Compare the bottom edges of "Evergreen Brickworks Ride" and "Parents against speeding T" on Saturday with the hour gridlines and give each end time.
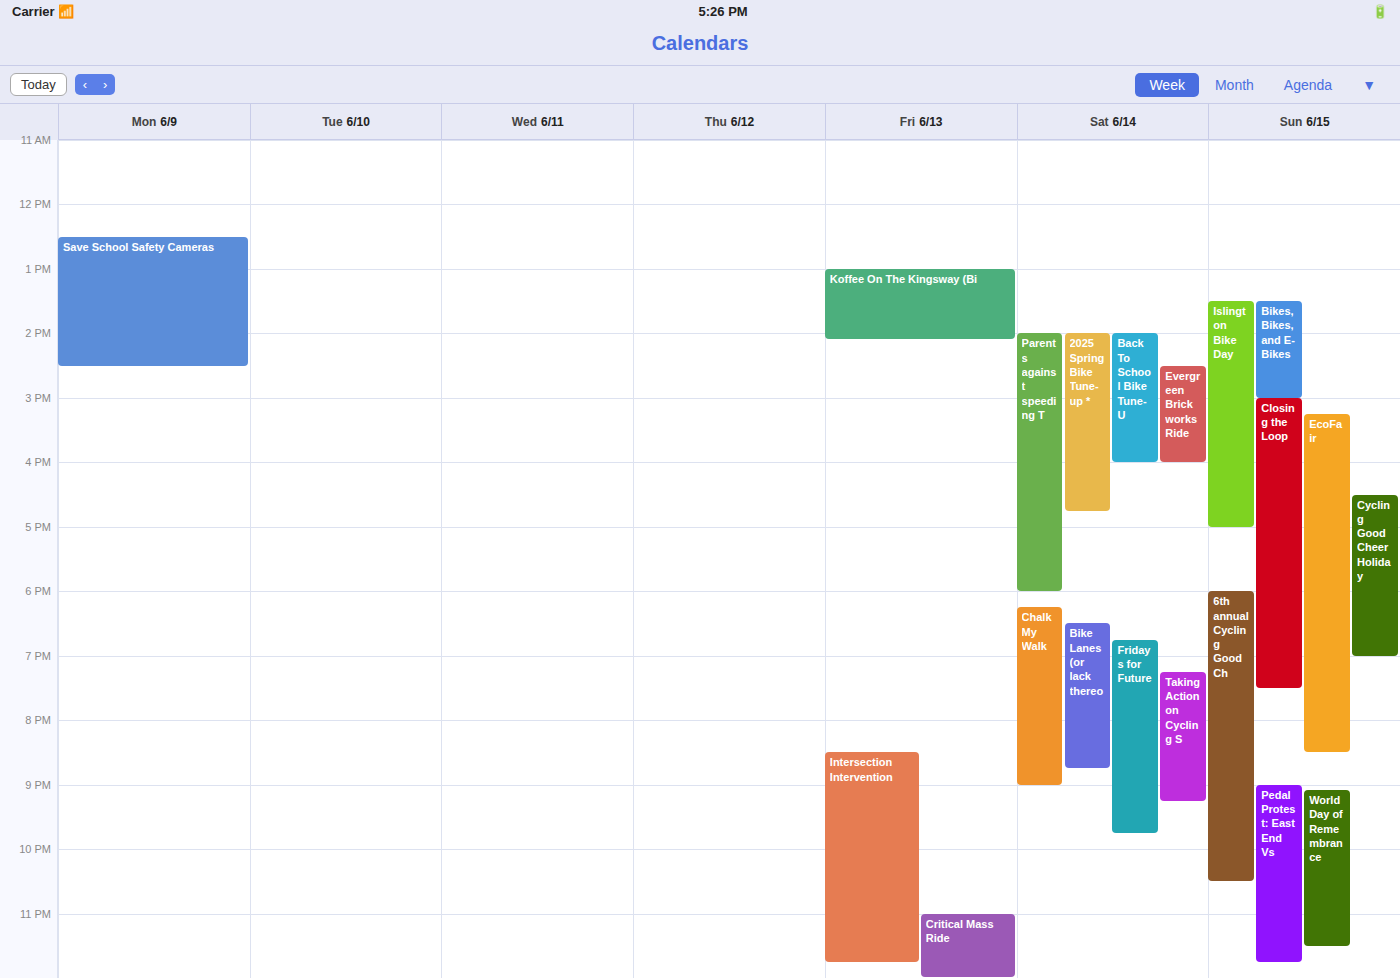
"Evergreen Brickworks Ride": 16:00, exactly on the 16:00 line. "Parents against speeding T": 18:00, exactly on the 18:00 line.